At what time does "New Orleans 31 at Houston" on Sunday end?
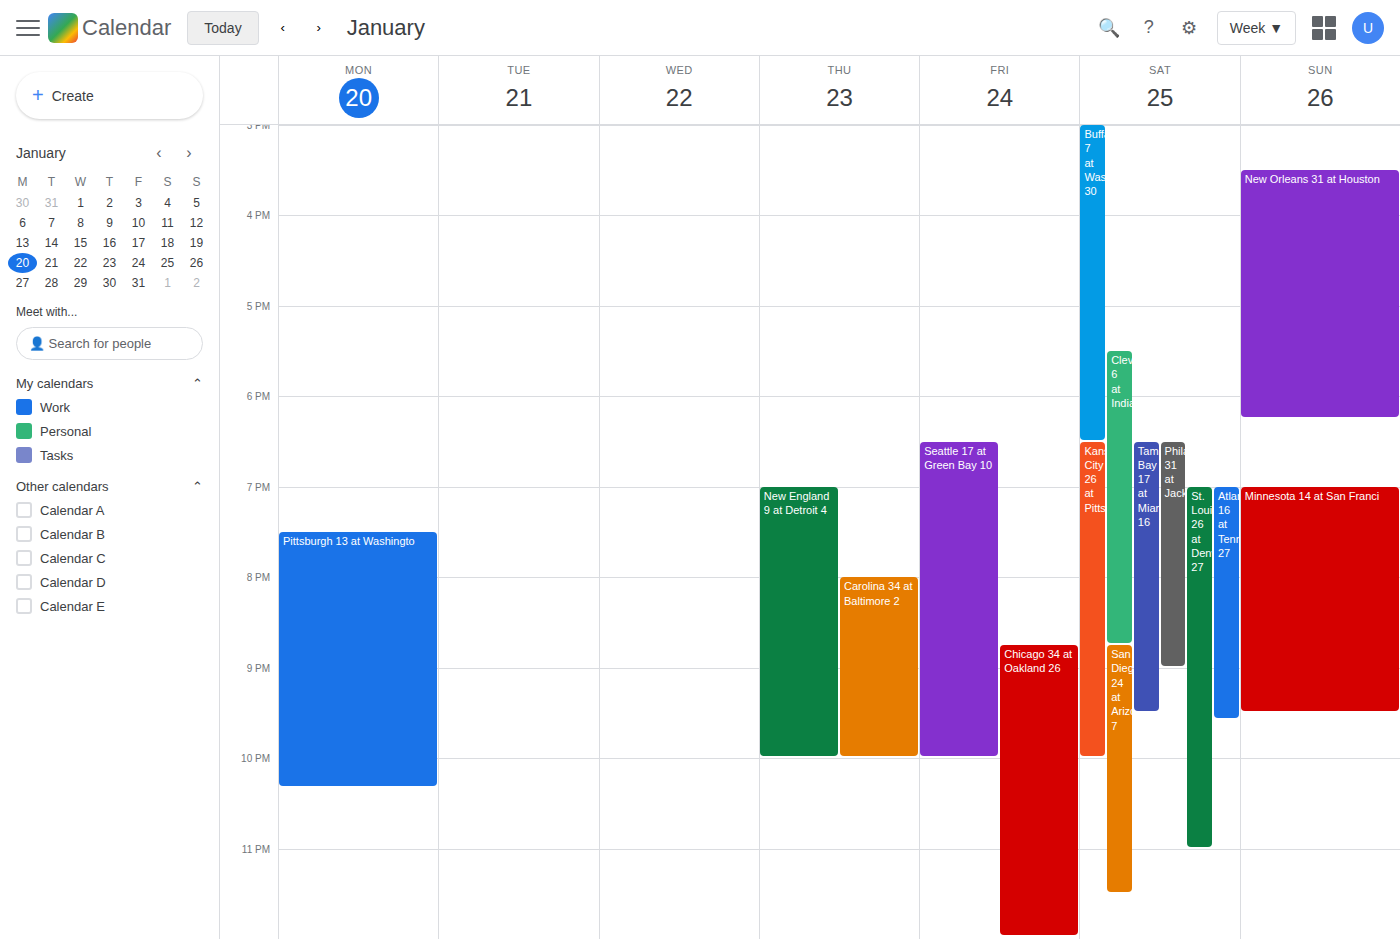
18:15